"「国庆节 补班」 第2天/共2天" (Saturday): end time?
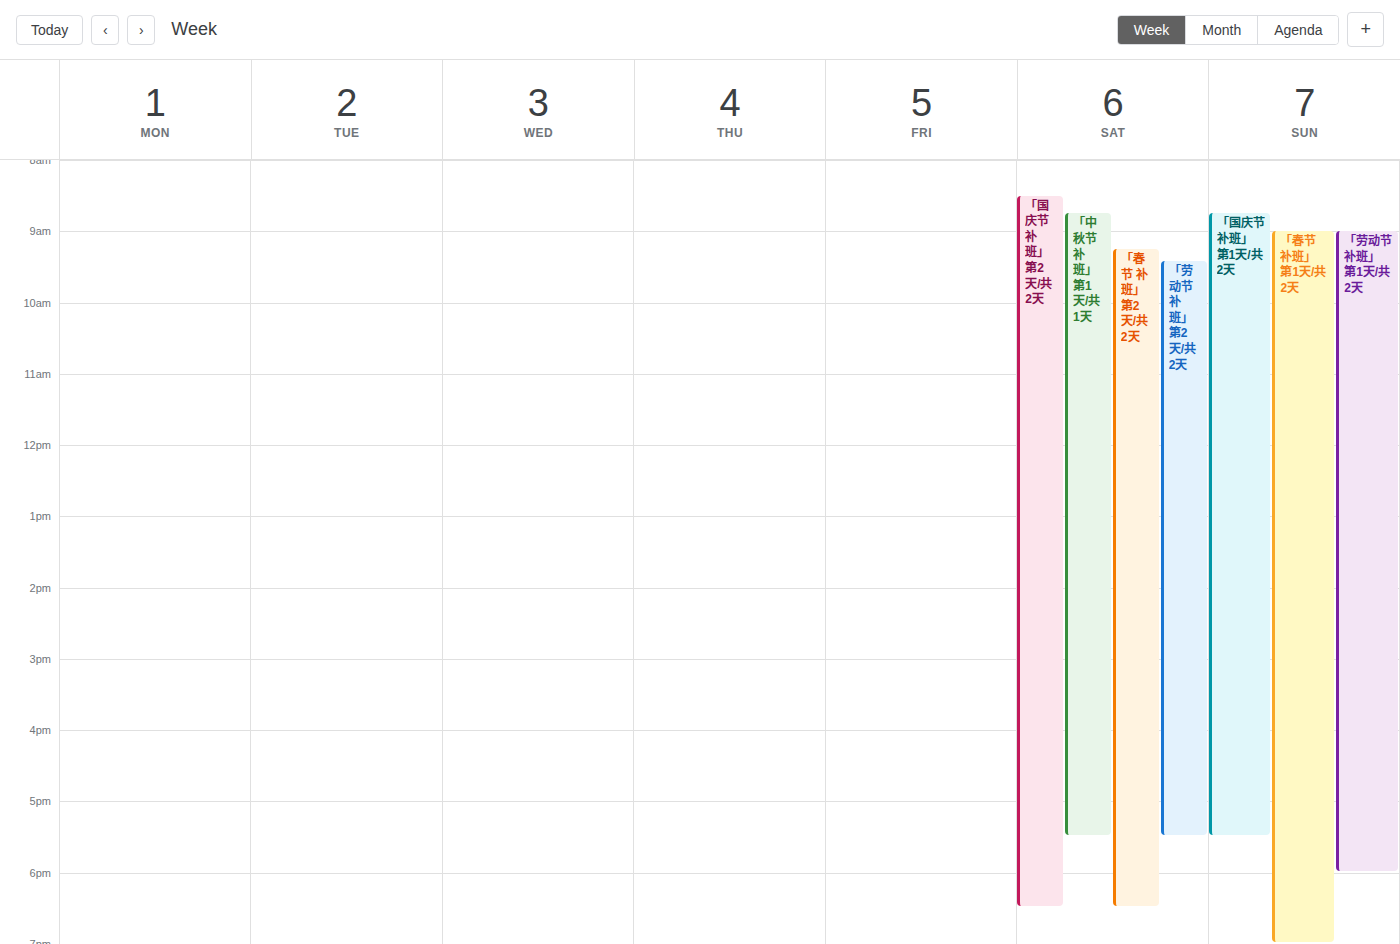
6:30 PM